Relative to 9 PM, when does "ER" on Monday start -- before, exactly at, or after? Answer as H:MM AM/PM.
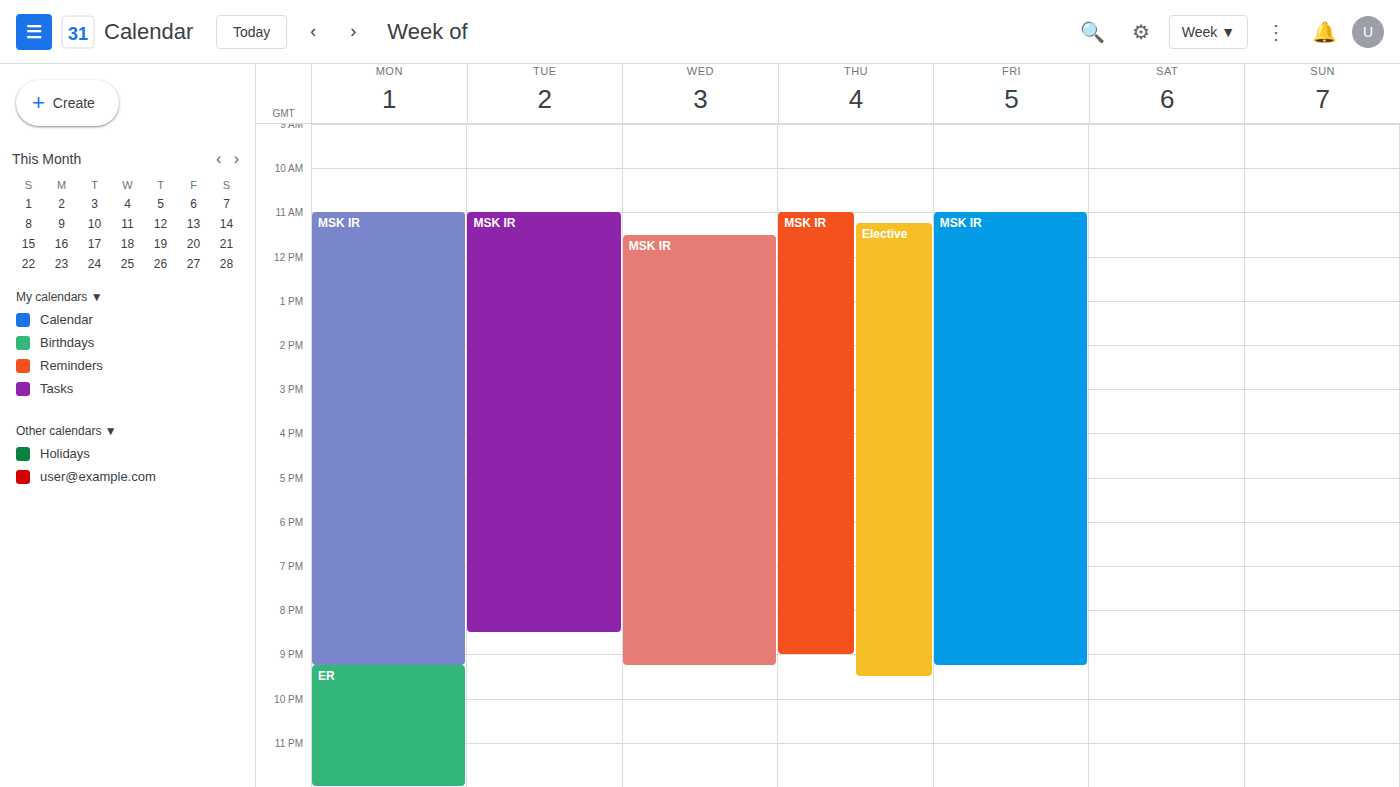
9:15 PM -- after 9 PM, 15 minutes below the 9 PM line.